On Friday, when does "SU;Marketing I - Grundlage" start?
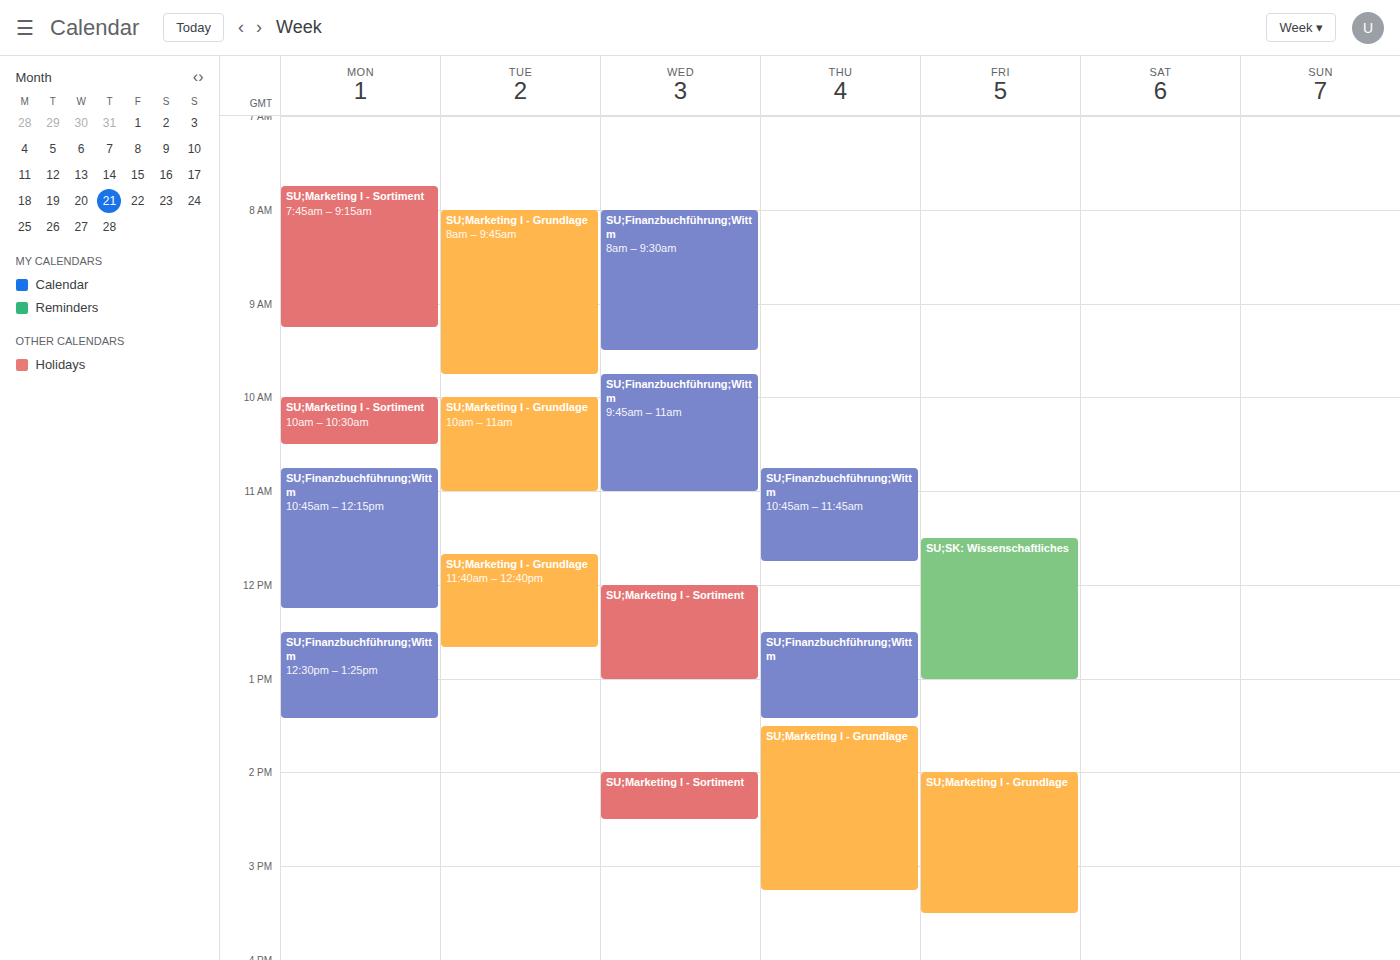
2:00 PM